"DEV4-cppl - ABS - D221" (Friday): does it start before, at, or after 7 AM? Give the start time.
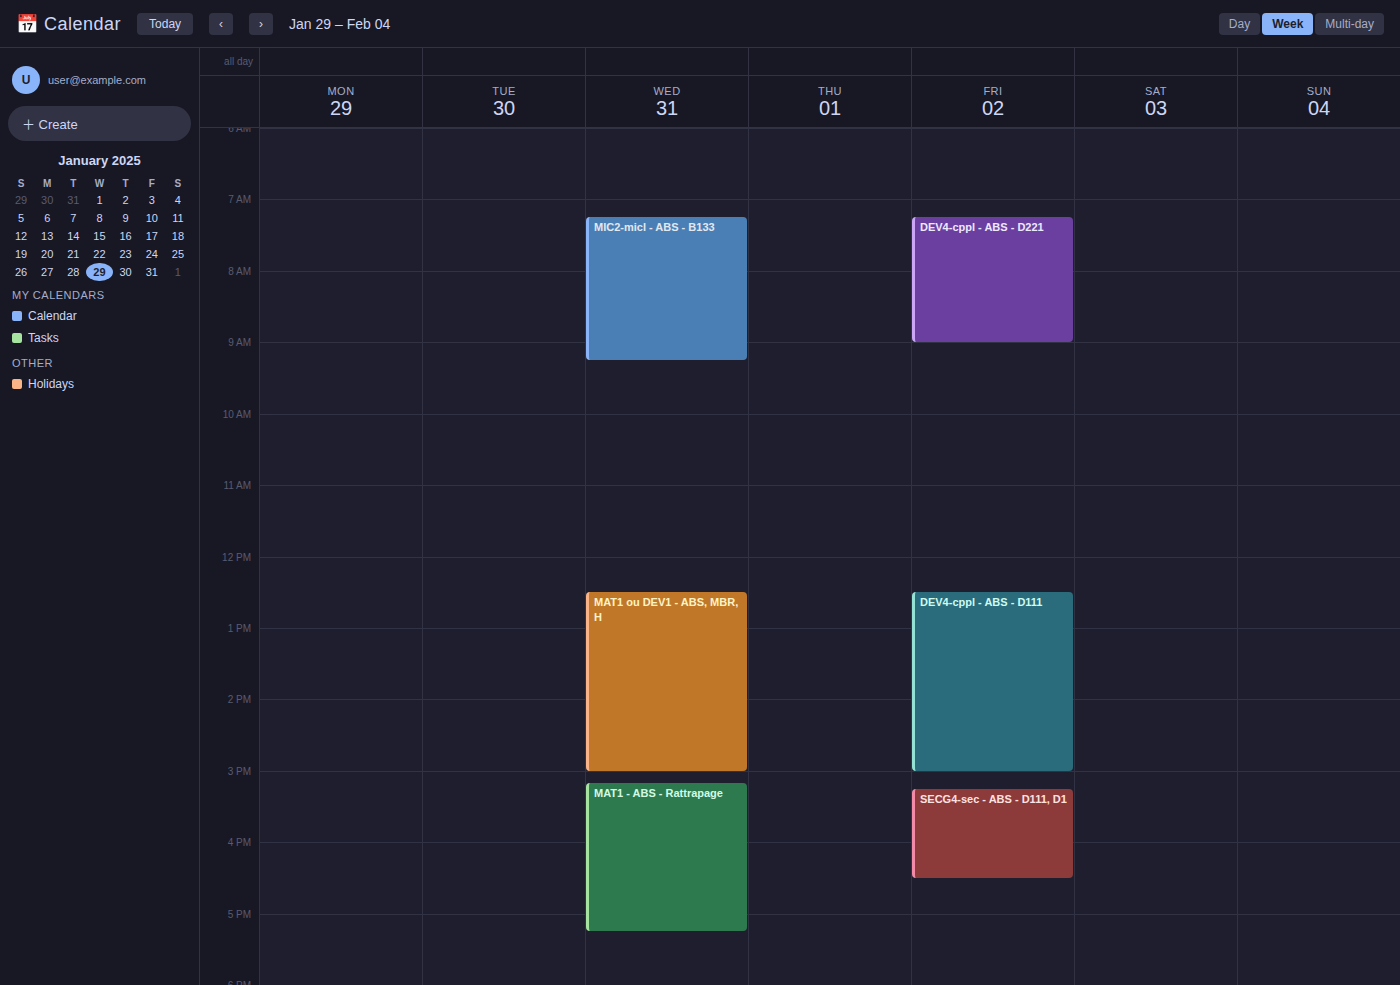
7:15 AM -- after 7 AM, 15 minutes below the 7 AM line.